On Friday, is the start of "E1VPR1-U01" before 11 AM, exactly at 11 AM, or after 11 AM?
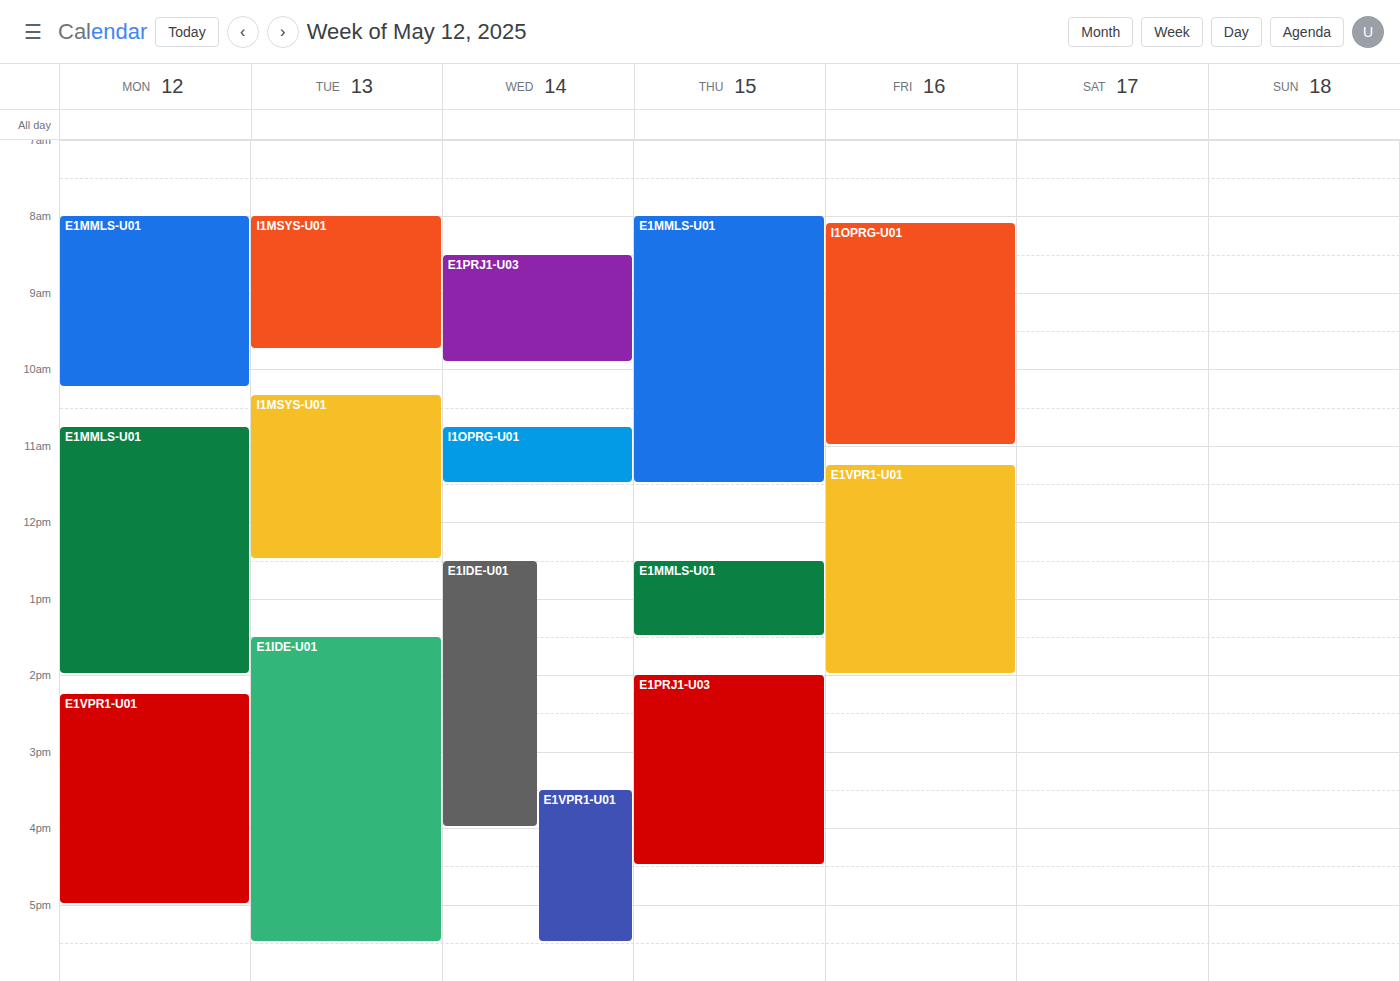
11:15 AM -- after 11 AM, 15 minutes below the 11 AM line.